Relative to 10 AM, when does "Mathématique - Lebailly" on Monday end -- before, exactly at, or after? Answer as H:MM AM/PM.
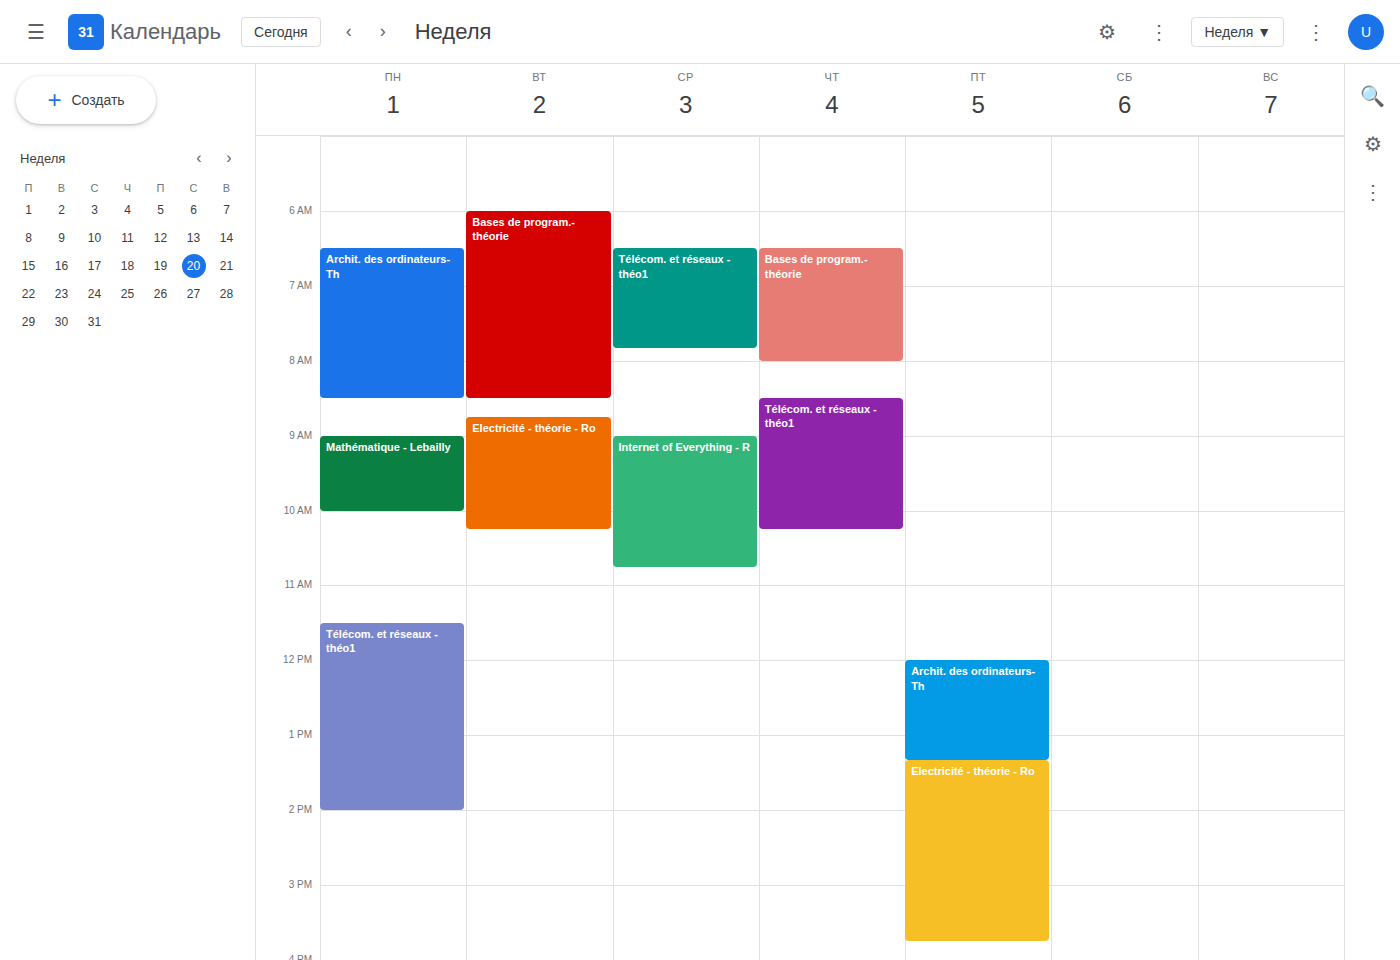
10:00 AM -- exactly at 10 AM, on the 10 AM line.